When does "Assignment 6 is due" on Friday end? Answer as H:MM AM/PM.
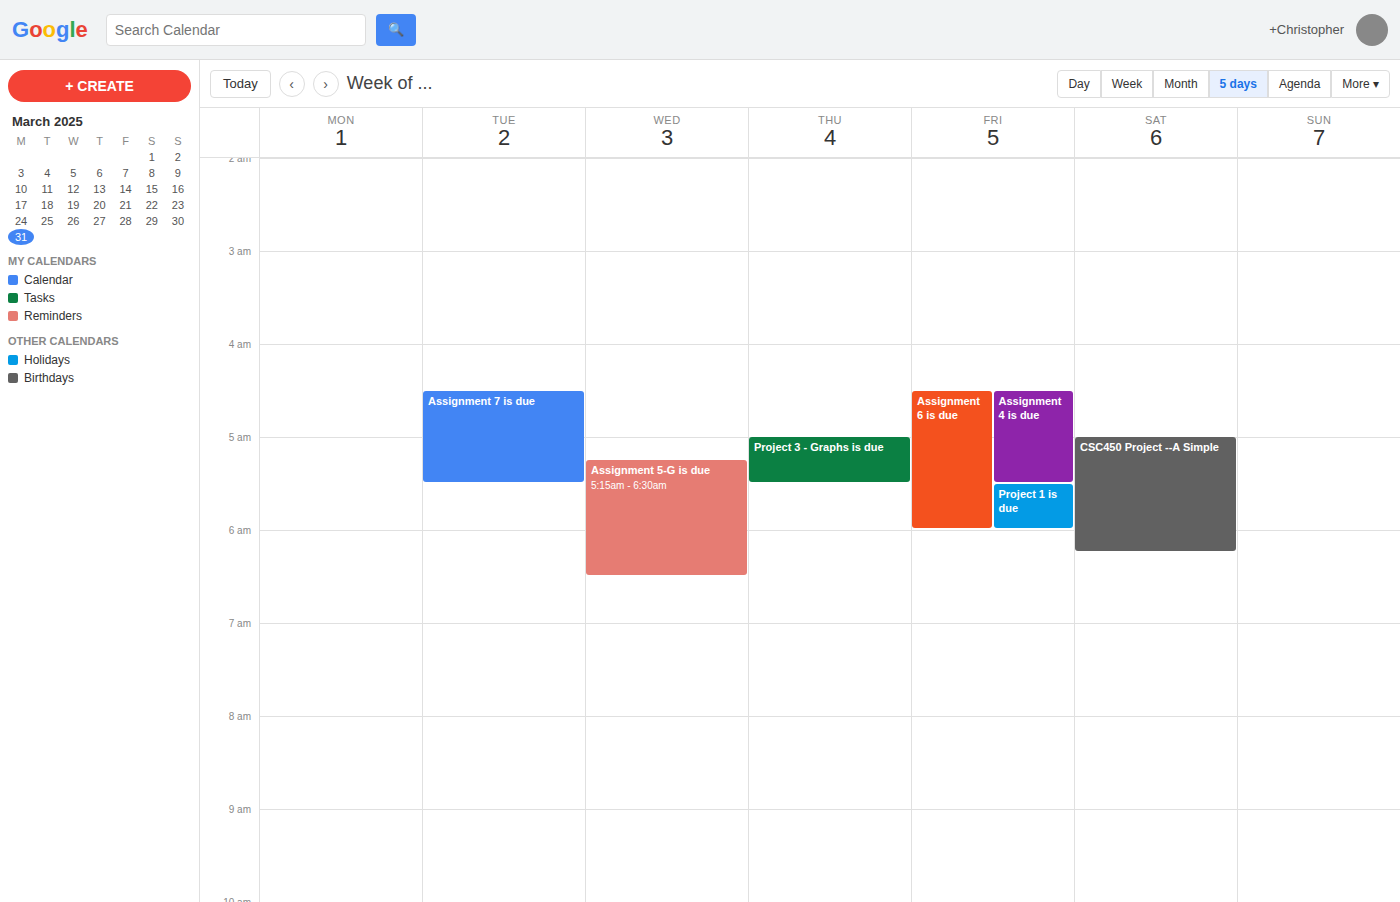
6:00 AM